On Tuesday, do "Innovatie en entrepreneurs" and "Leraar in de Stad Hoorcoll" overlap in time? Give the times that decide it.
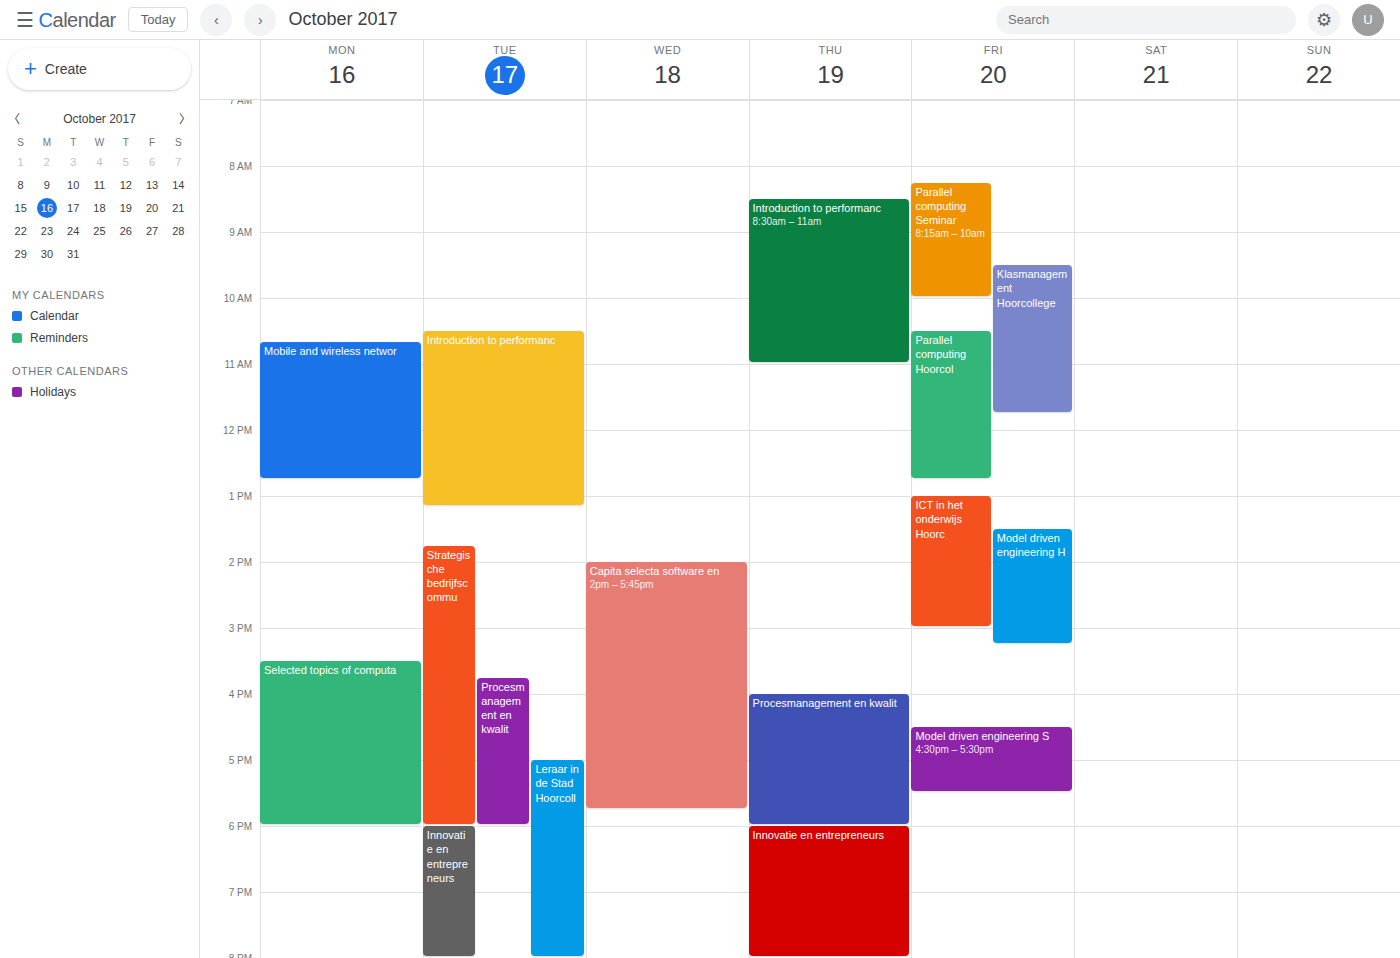
"Innovatie en entrepreneurs" starts at 6:00 PM, before "Leraar in de Stad Hoorcoll" ends at 8:00 PM -- they overlap.